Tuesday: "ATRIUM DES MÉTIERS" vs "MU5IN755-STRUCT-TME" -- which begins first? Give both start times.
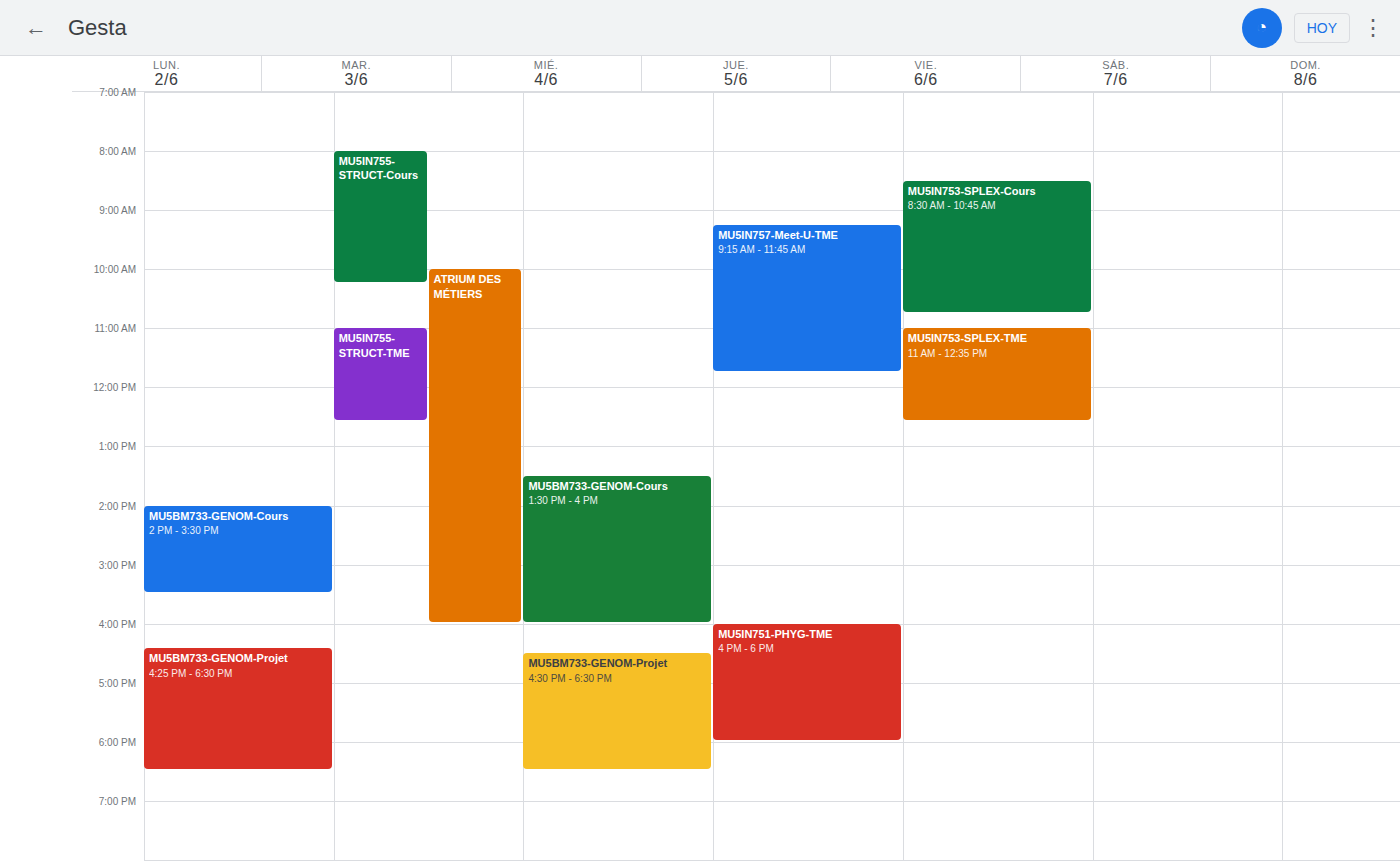
"ATRIUM DES MÉTIERS" 10:00 AM; "MU5IN755-STRUCT-TME" 11:00 AM.